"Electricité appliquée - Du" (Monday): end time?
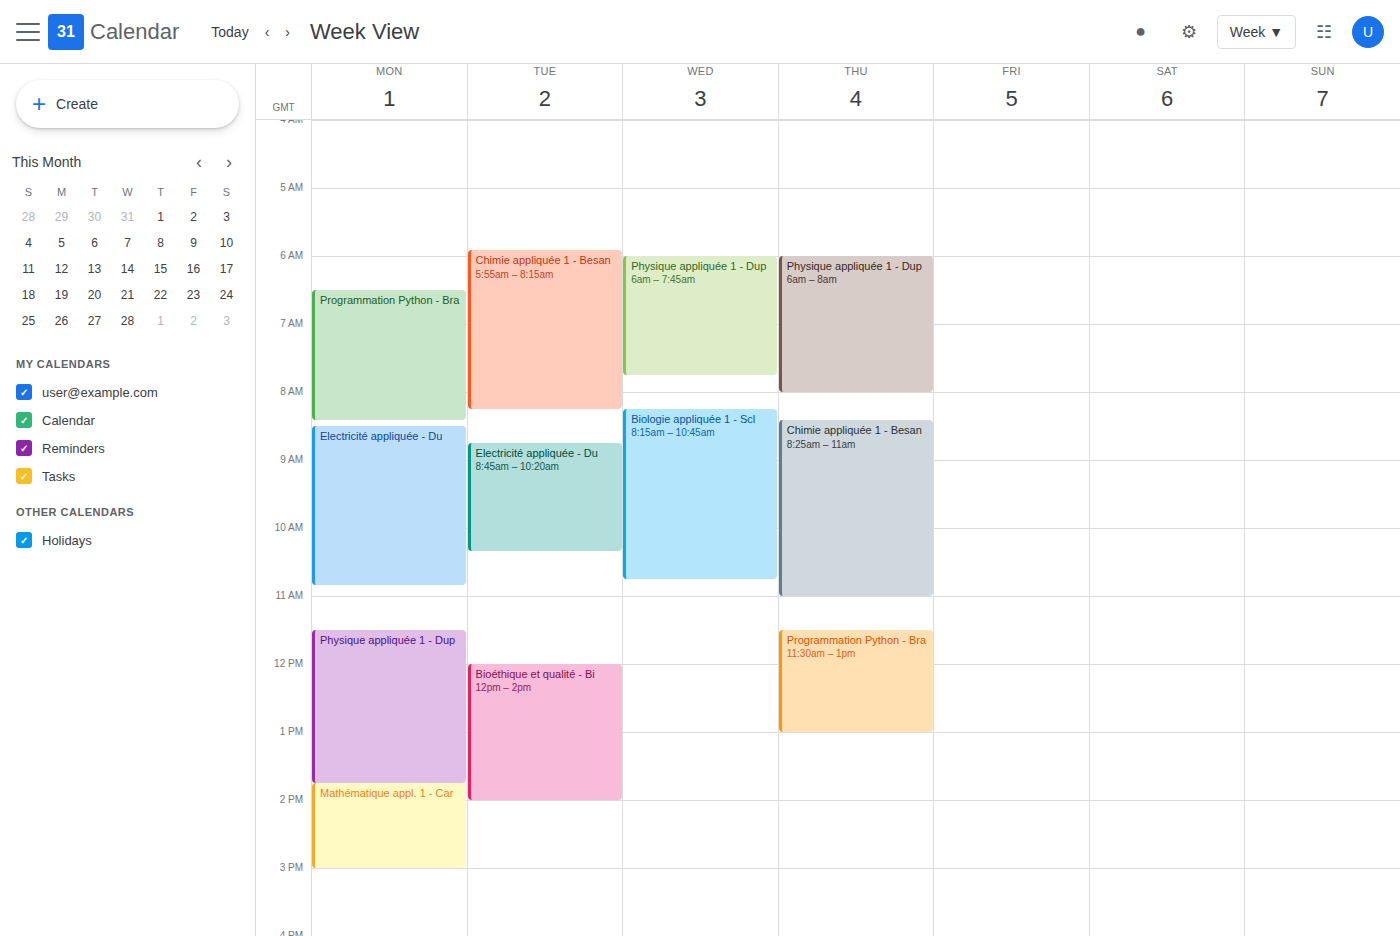
10:50 AM